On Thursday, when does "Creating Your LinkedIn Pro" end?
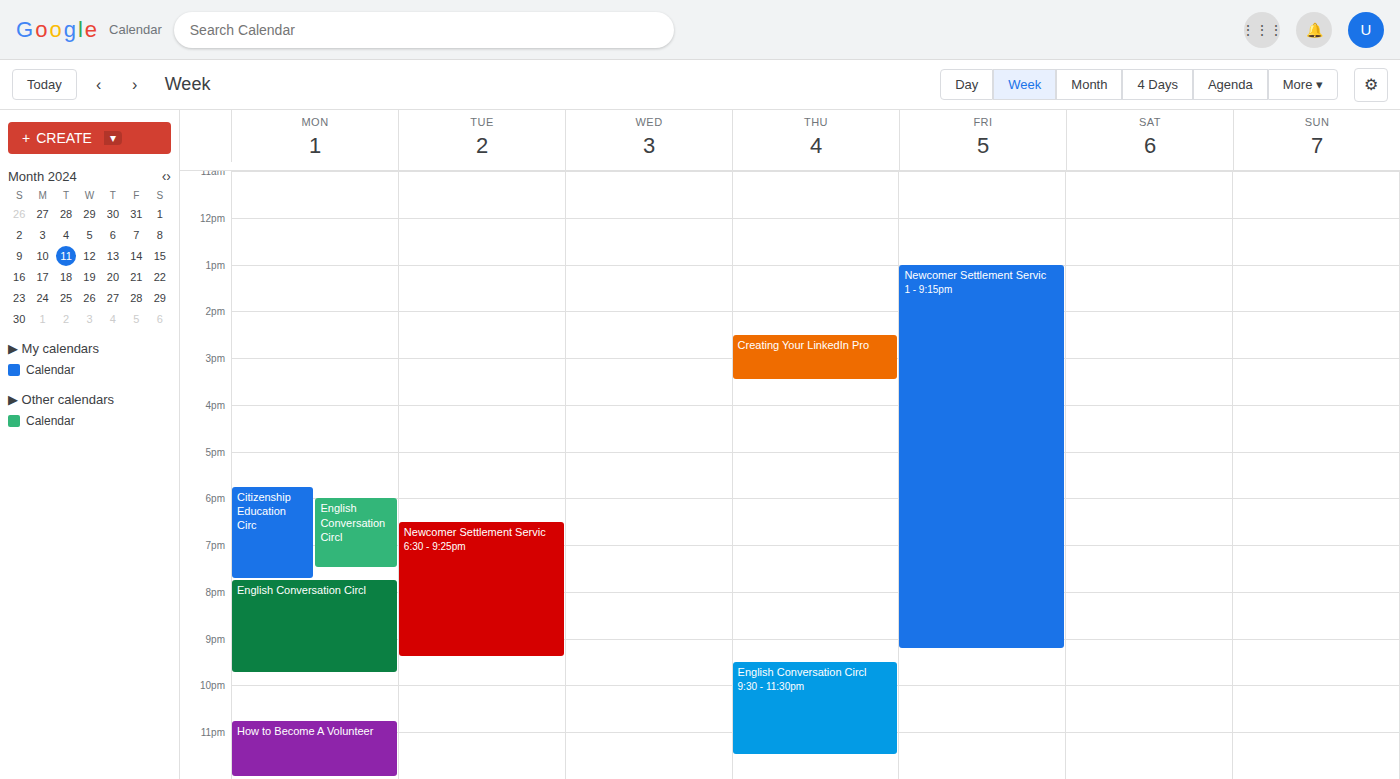
3:30 PM